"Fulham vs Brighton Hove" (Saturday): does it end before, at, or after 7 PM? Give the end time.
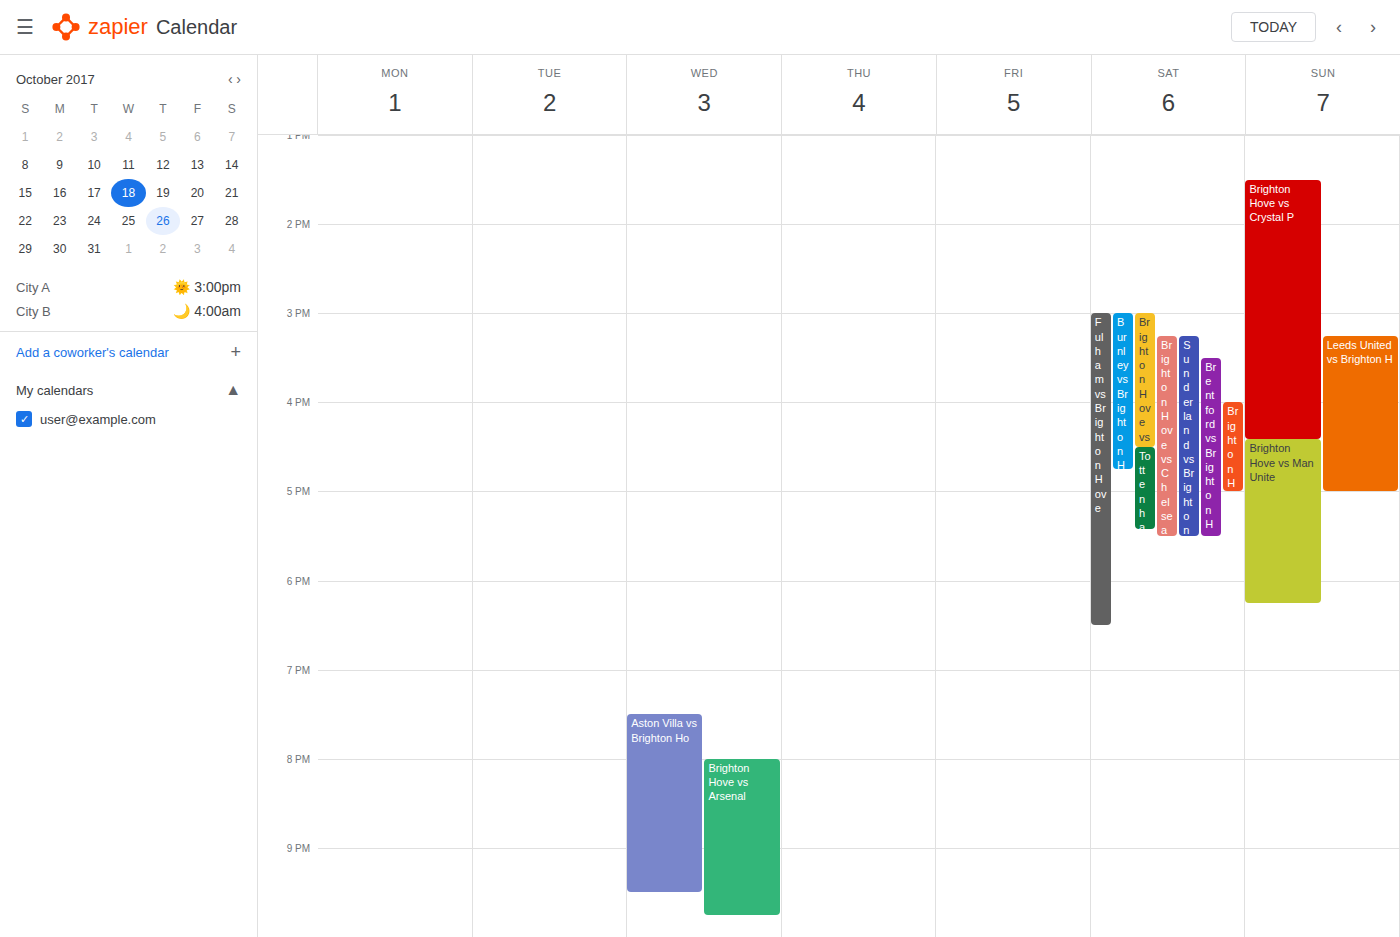
6:30 PM -- before 7 PM, 30 minutes above the 7 PM line.